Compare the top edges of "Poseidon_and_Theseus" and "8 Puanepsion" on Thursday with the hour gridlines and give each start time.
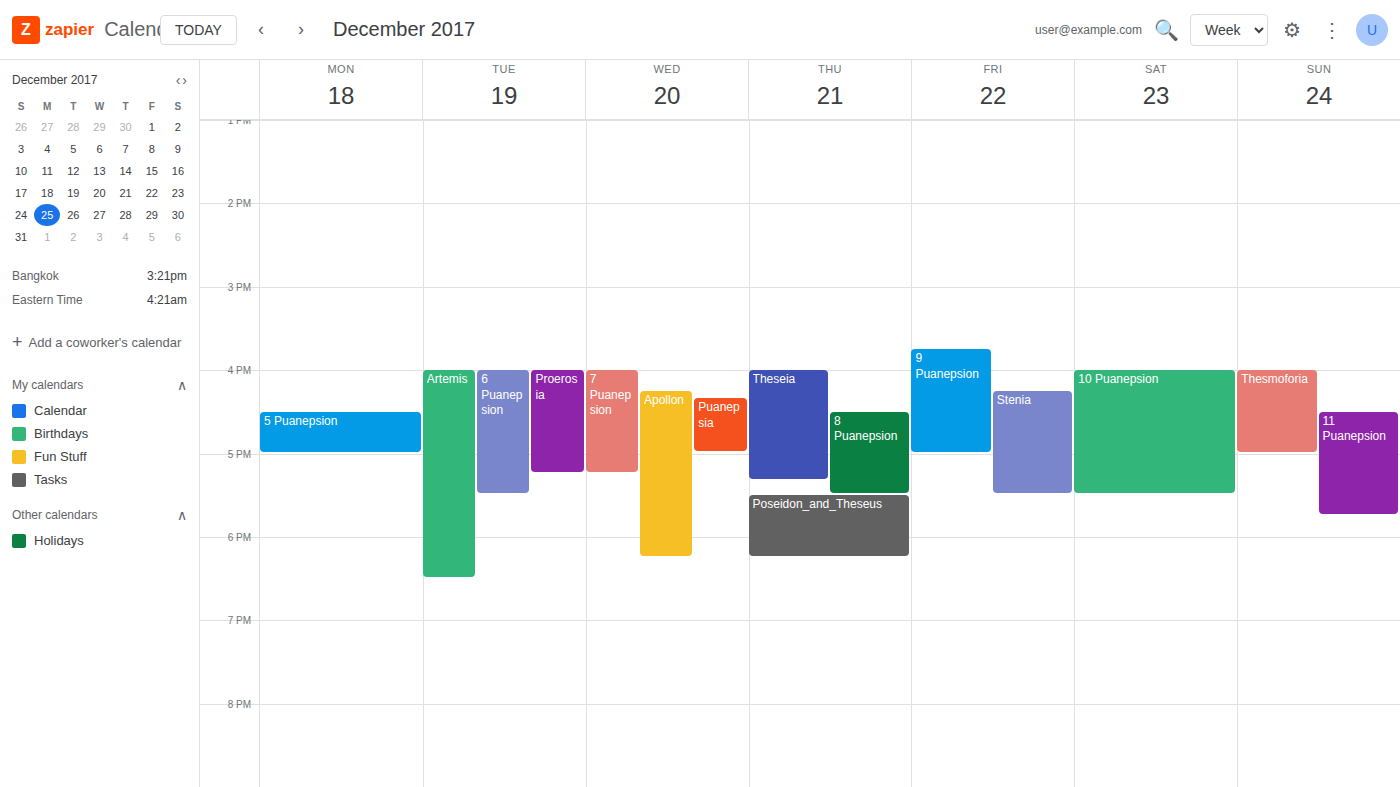
"Poseidon_and_Theseus": 17:30, halfway between the 17:00 and 18:00 lines. "8 Puanepsion": 16:30, halfway between the 16:00 and 17:00 lines.